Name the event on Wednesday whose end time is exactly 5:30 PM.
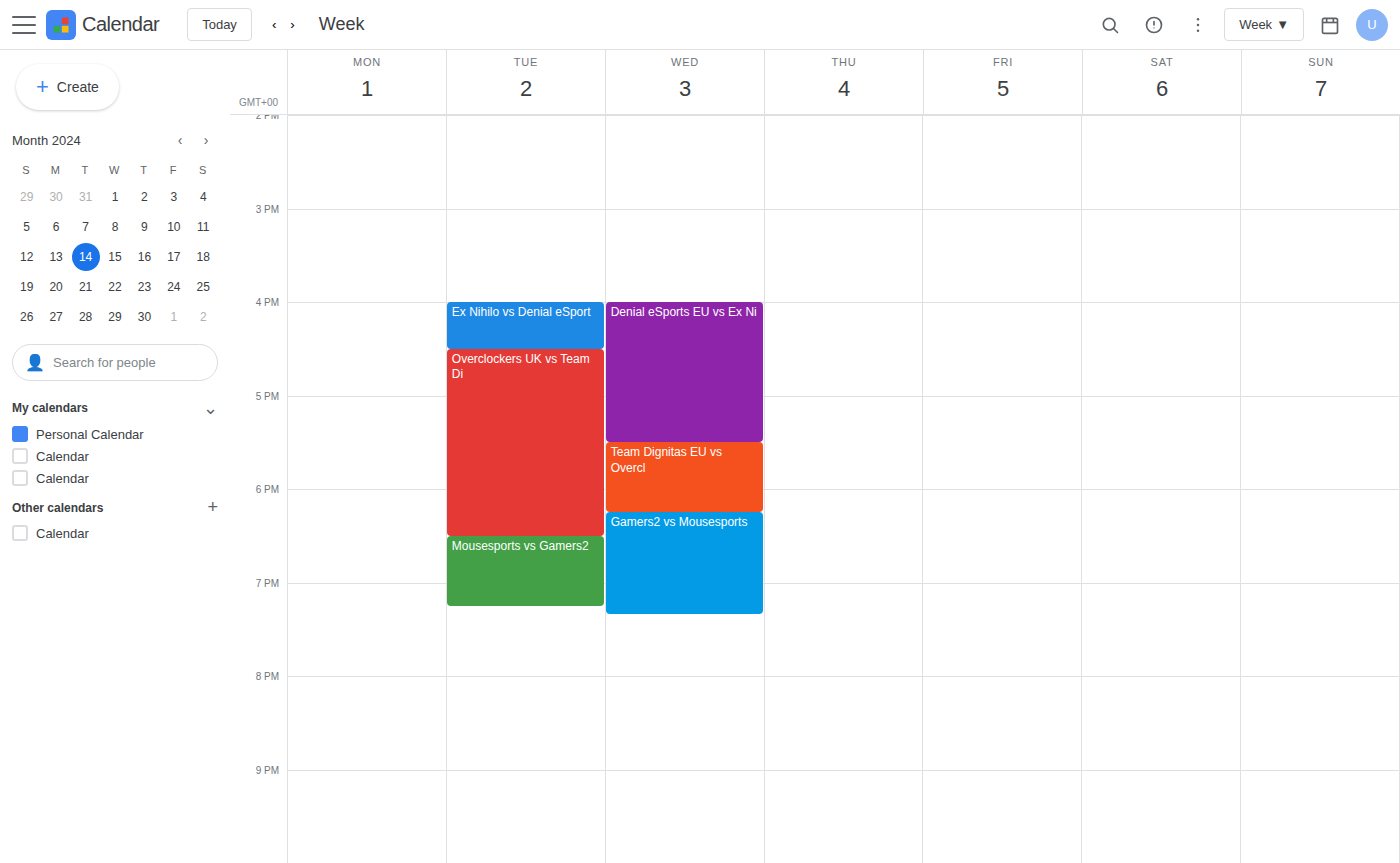
"Denial eSports EU vs Ex Ni"